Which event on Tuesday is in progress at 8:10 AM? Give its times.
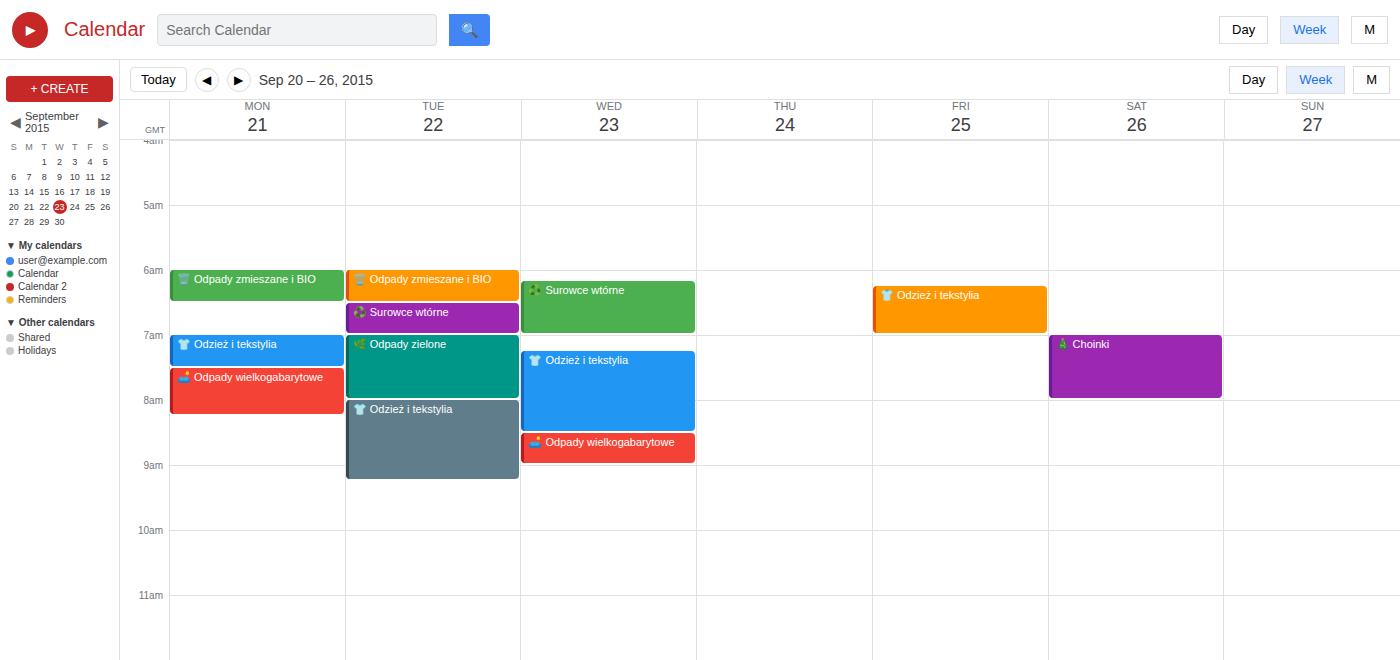
"👕 Odzież i tekstylia", 8:00 AM to 9:15 AM